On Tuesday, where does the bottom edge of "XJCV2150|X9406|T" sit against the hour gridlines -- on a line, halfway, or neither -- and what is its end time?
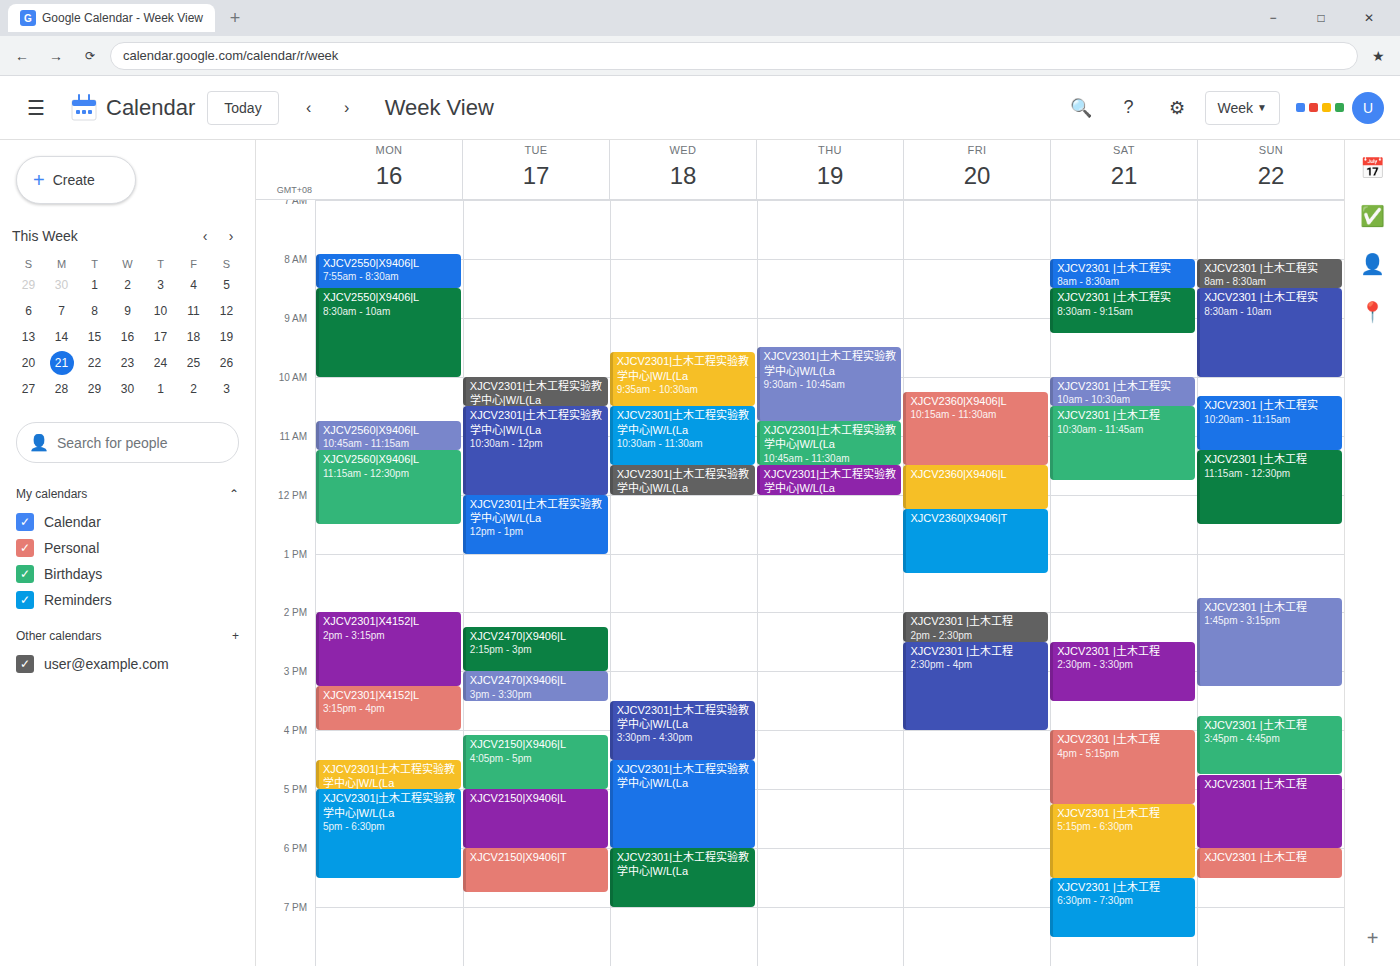
6:45 PM -- neither: three quarters of the way from the 6 PM line to the 7 PM line.